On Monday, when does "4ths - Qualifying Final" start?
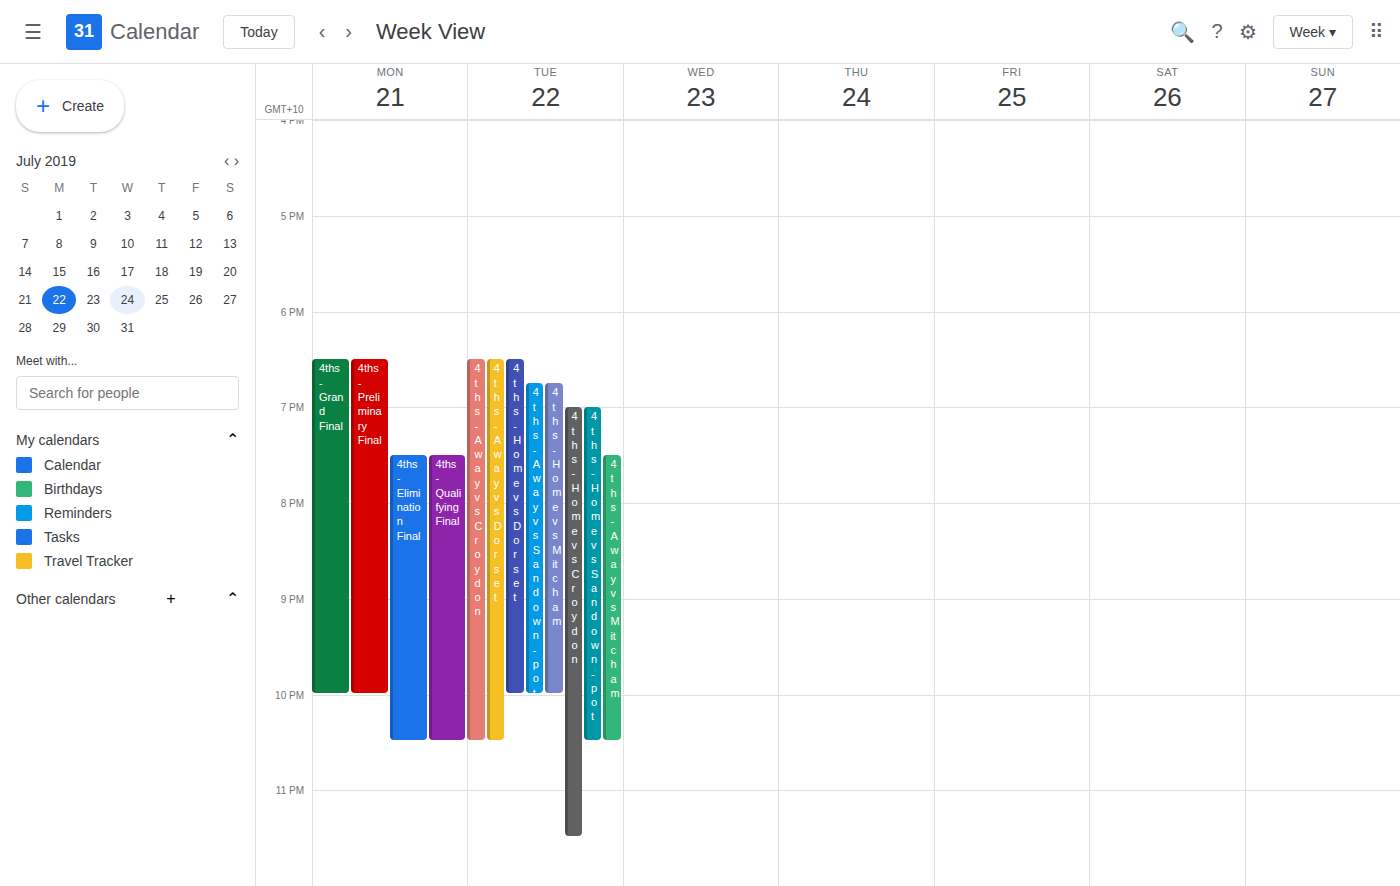
7:30 PM